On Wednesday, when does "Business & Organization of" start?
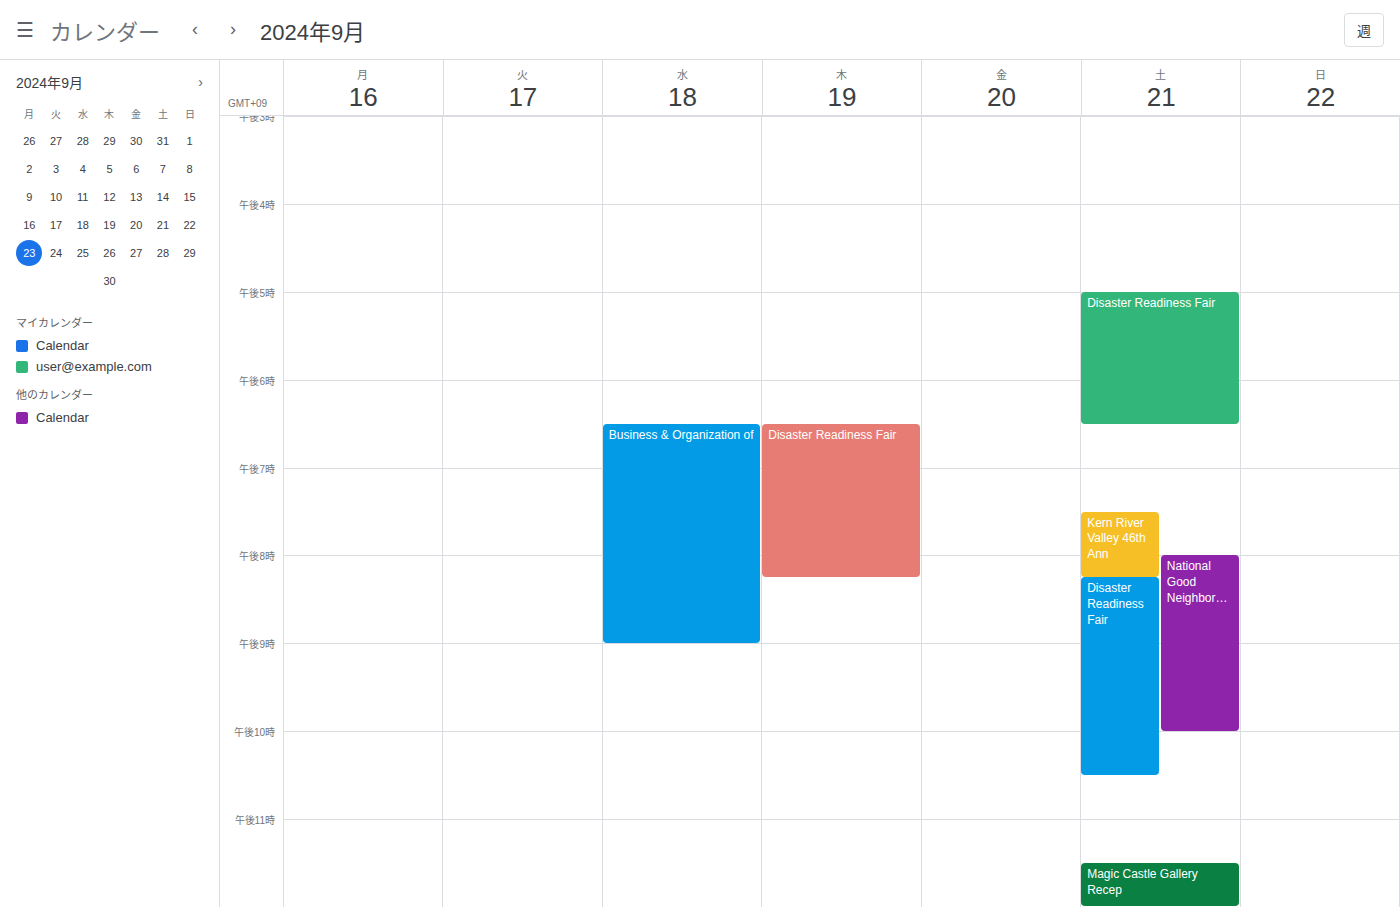
6:30 PM